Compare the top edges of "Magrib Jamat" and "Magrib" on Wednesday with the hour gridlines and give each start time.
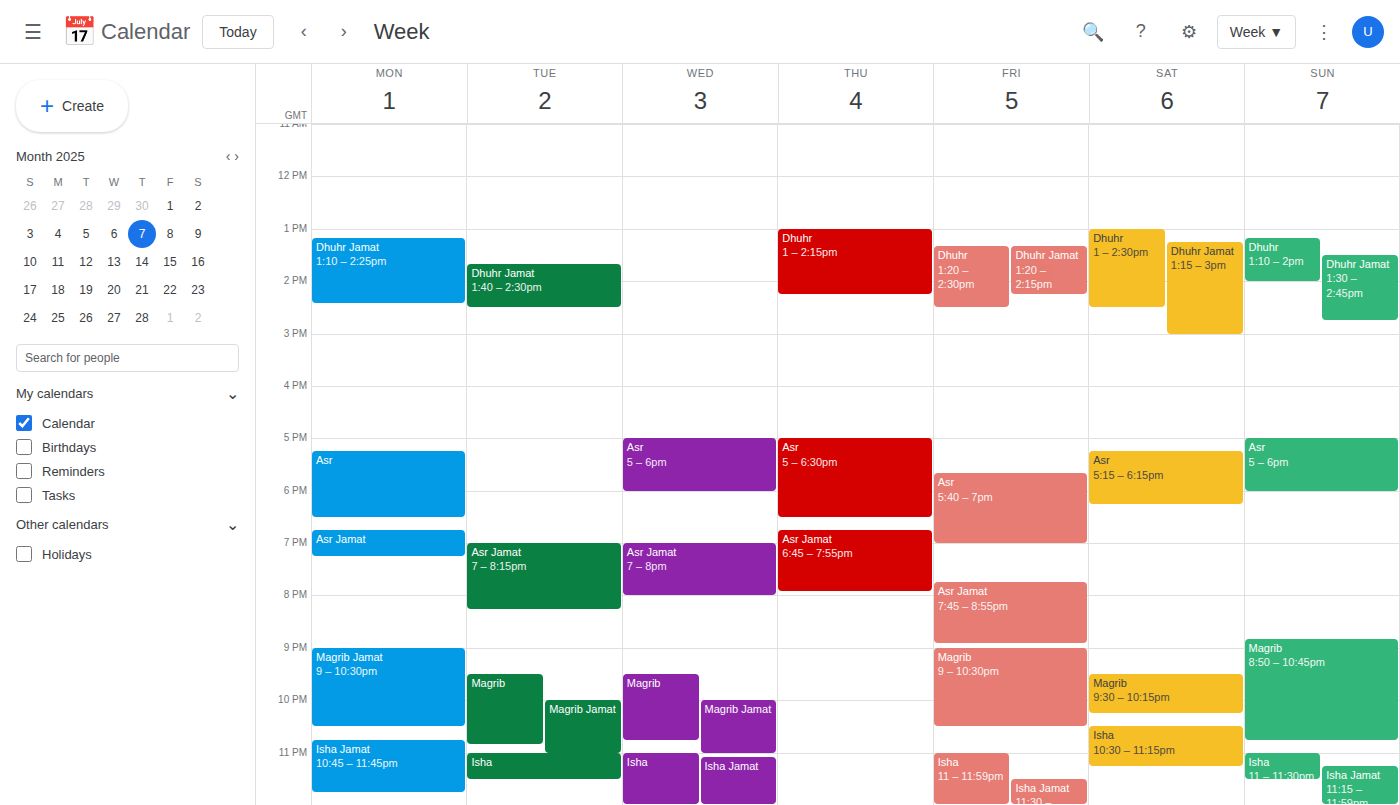
"Magrib Jamat": 22:00, exactly on the 22:00 line. "Magrib": 21:30, halfway between the 21:00 and 22:00 lines.